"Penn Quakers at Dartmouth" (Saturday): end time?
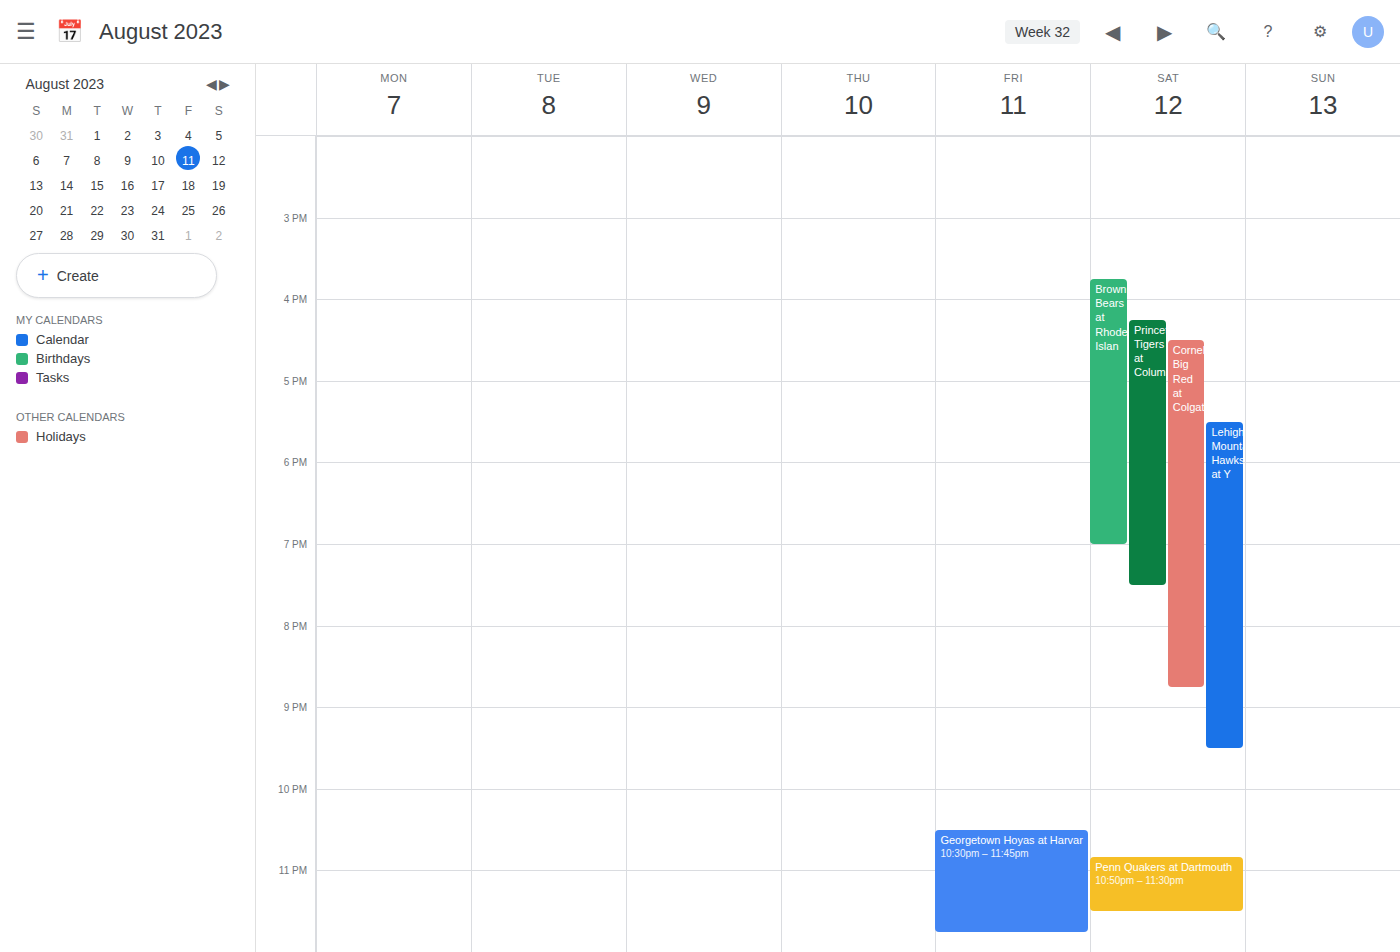
11:30 PM